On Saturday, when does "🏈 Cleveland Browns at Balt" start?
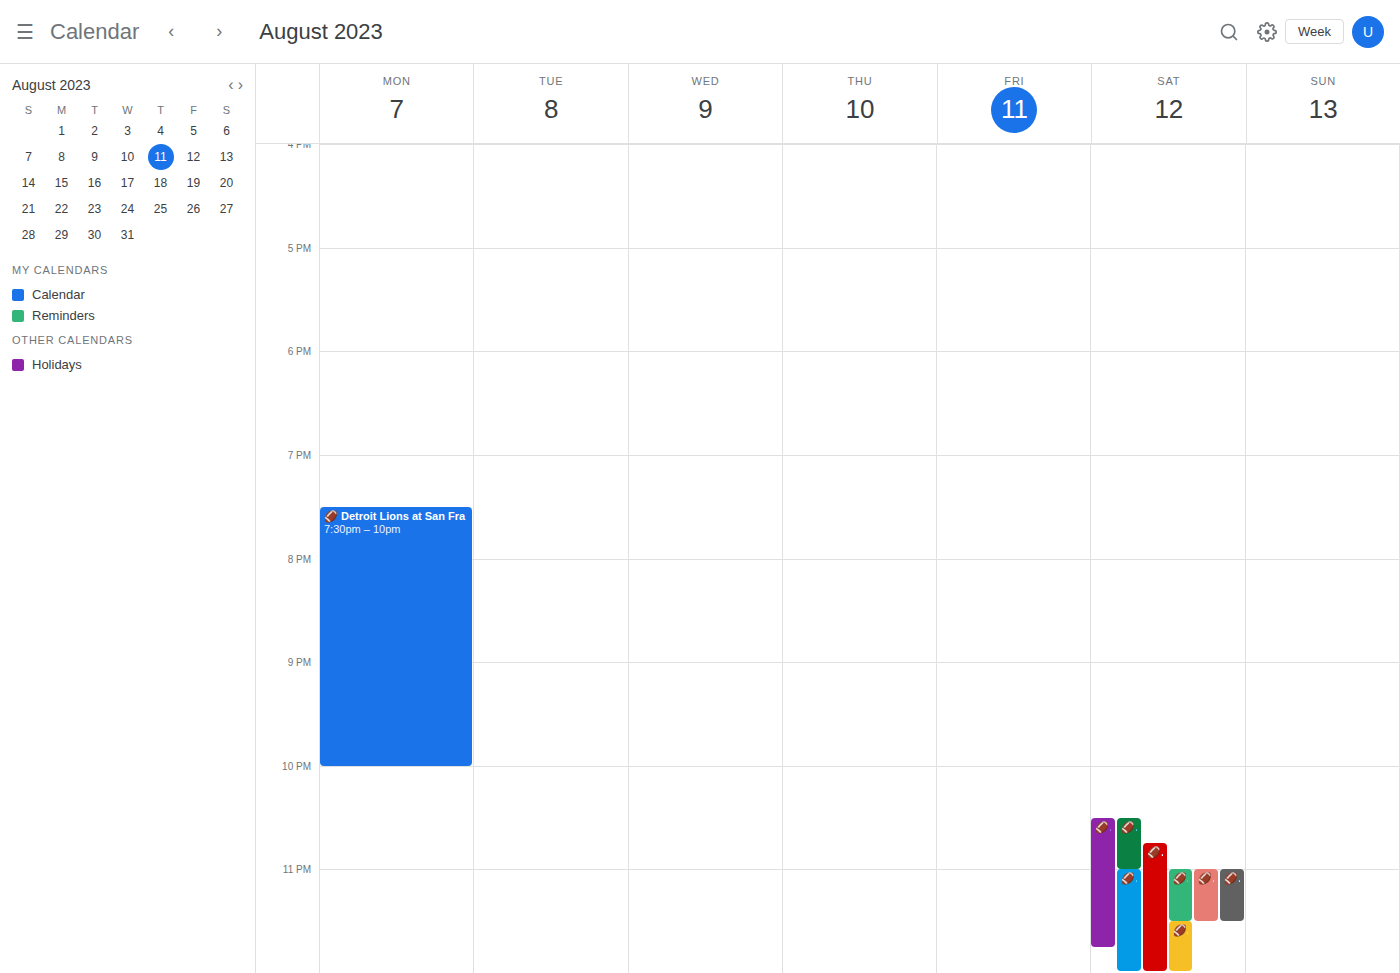
10:45 PM